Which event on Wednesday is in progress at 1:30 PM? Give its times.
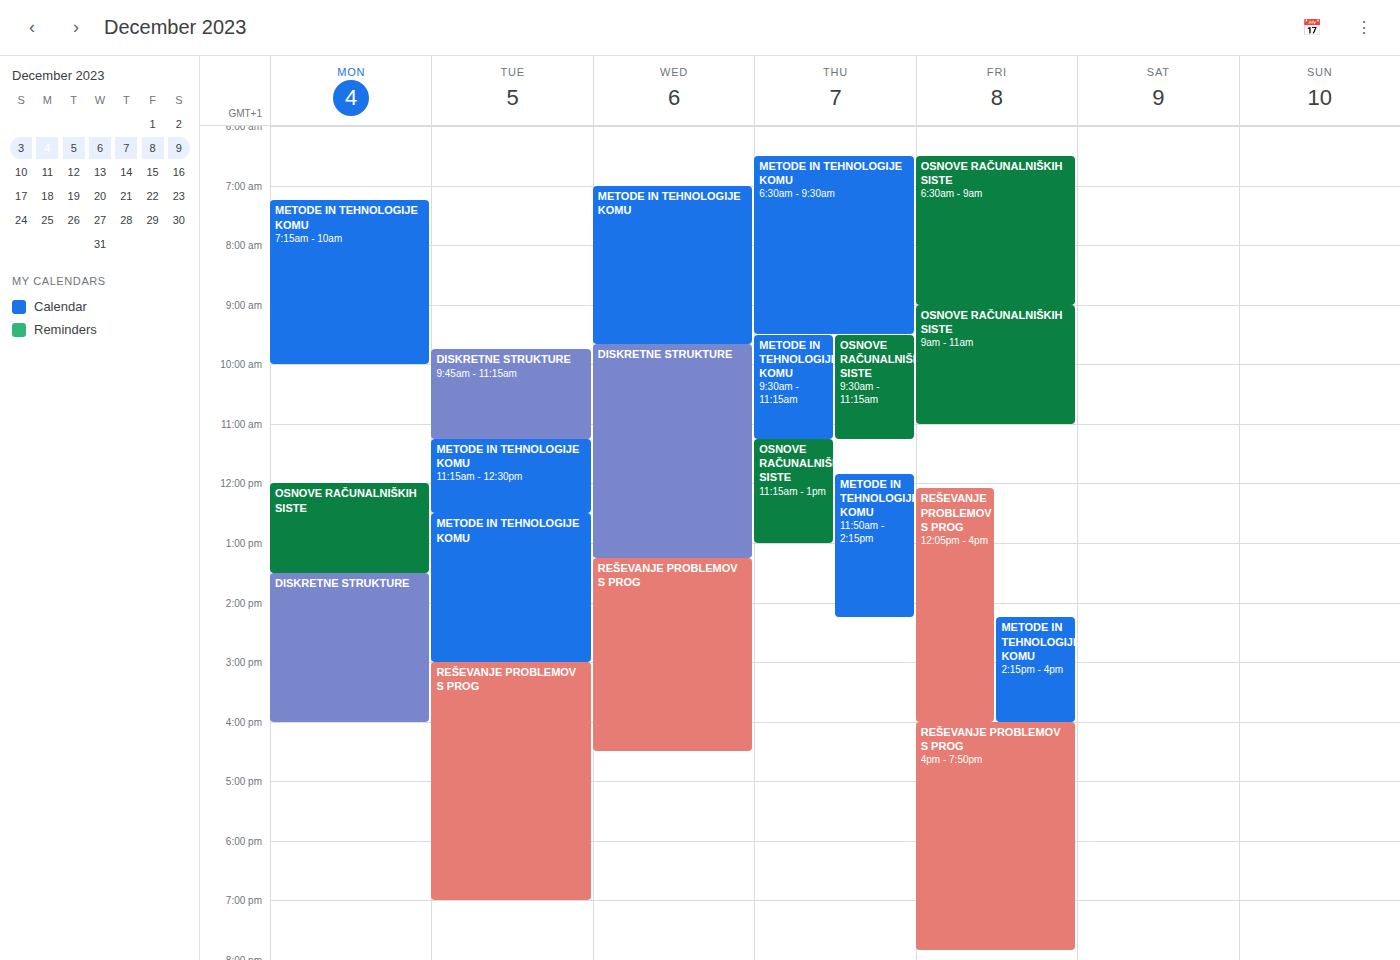
"REŠEVANJE PROBLEMOV S PROG", 1:15 PM to 4:30 PM